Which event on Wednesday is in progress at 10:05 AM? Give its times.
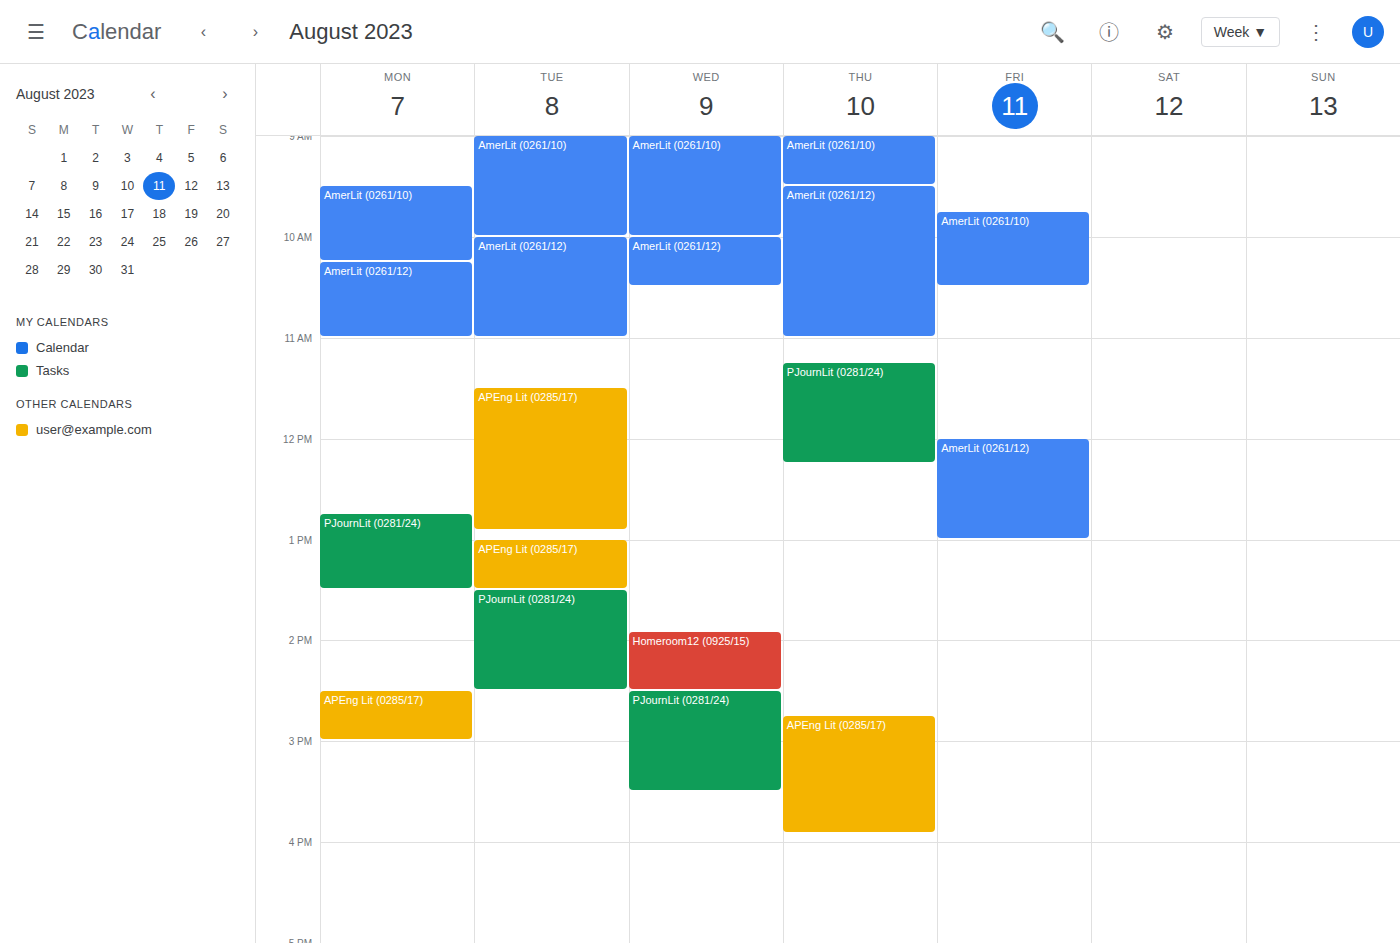
"AmerLit (0261/12)", 10:00 AM to 10:30 AM